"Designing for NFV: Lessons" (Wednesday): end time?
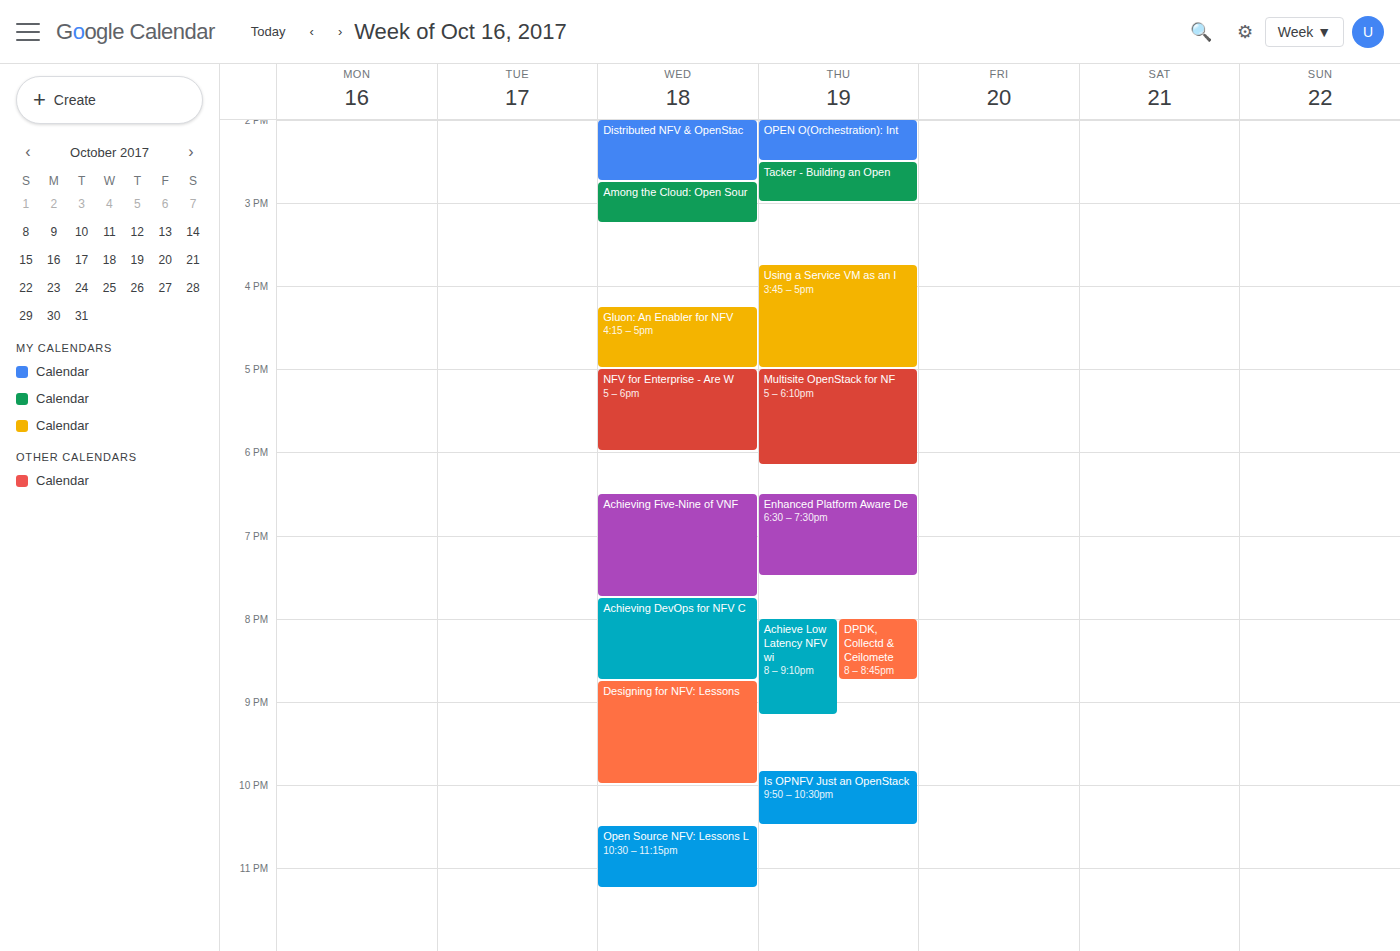
10:00 PM